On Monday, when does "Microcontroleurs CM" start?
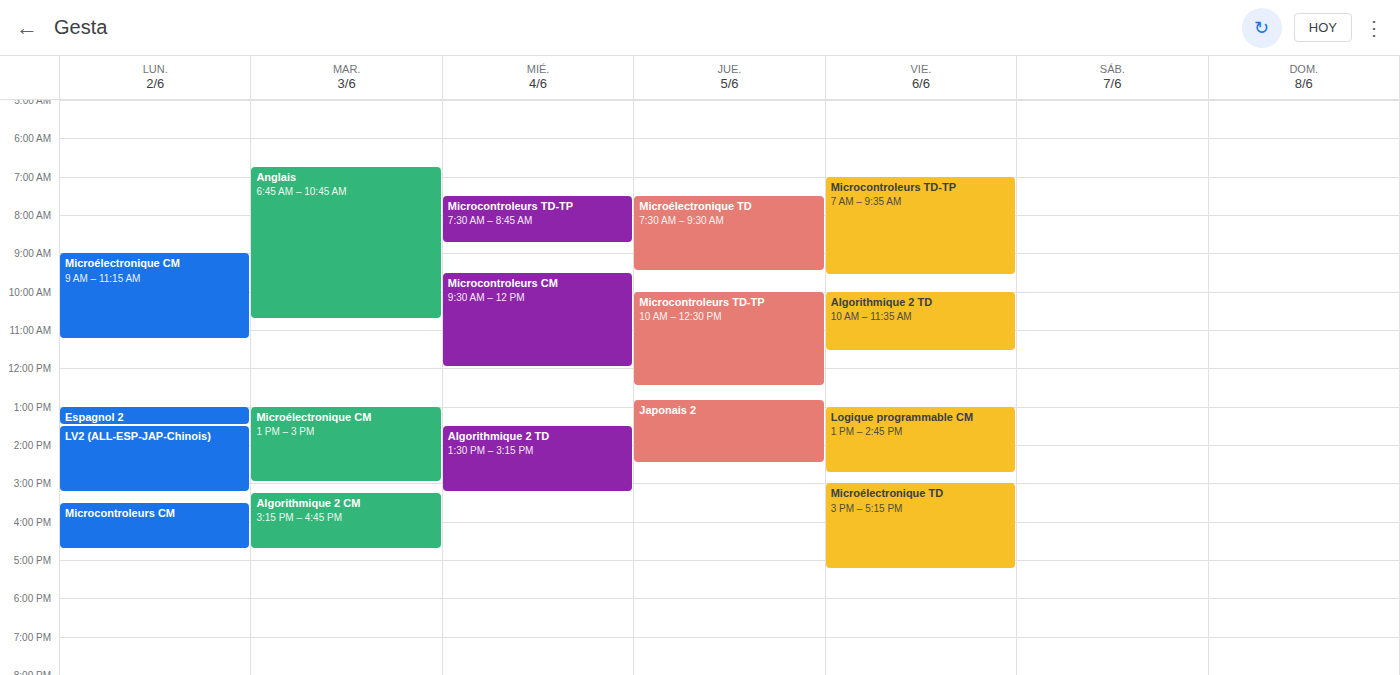
3:30 PM